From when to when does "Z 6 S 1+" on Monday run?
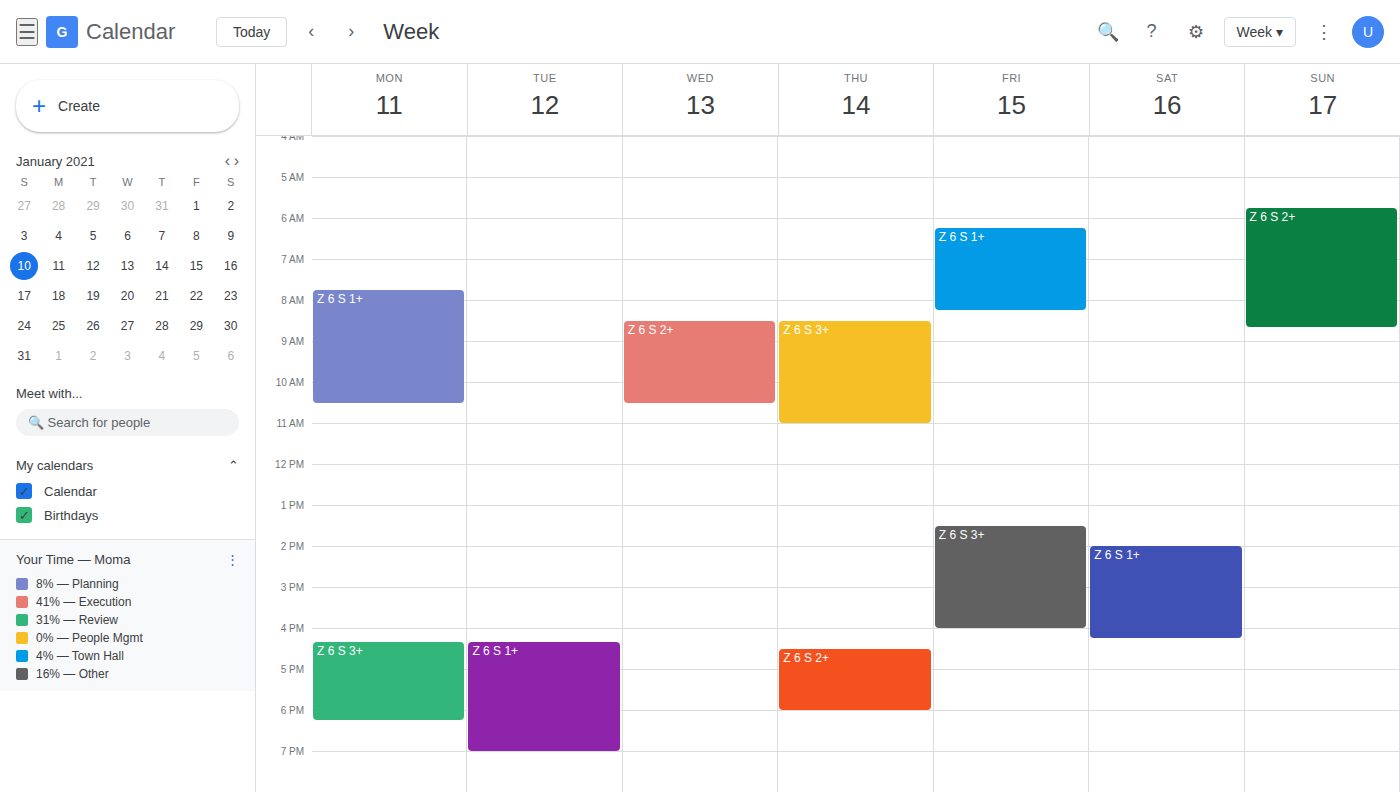
7:45 AM to 10:30 AM